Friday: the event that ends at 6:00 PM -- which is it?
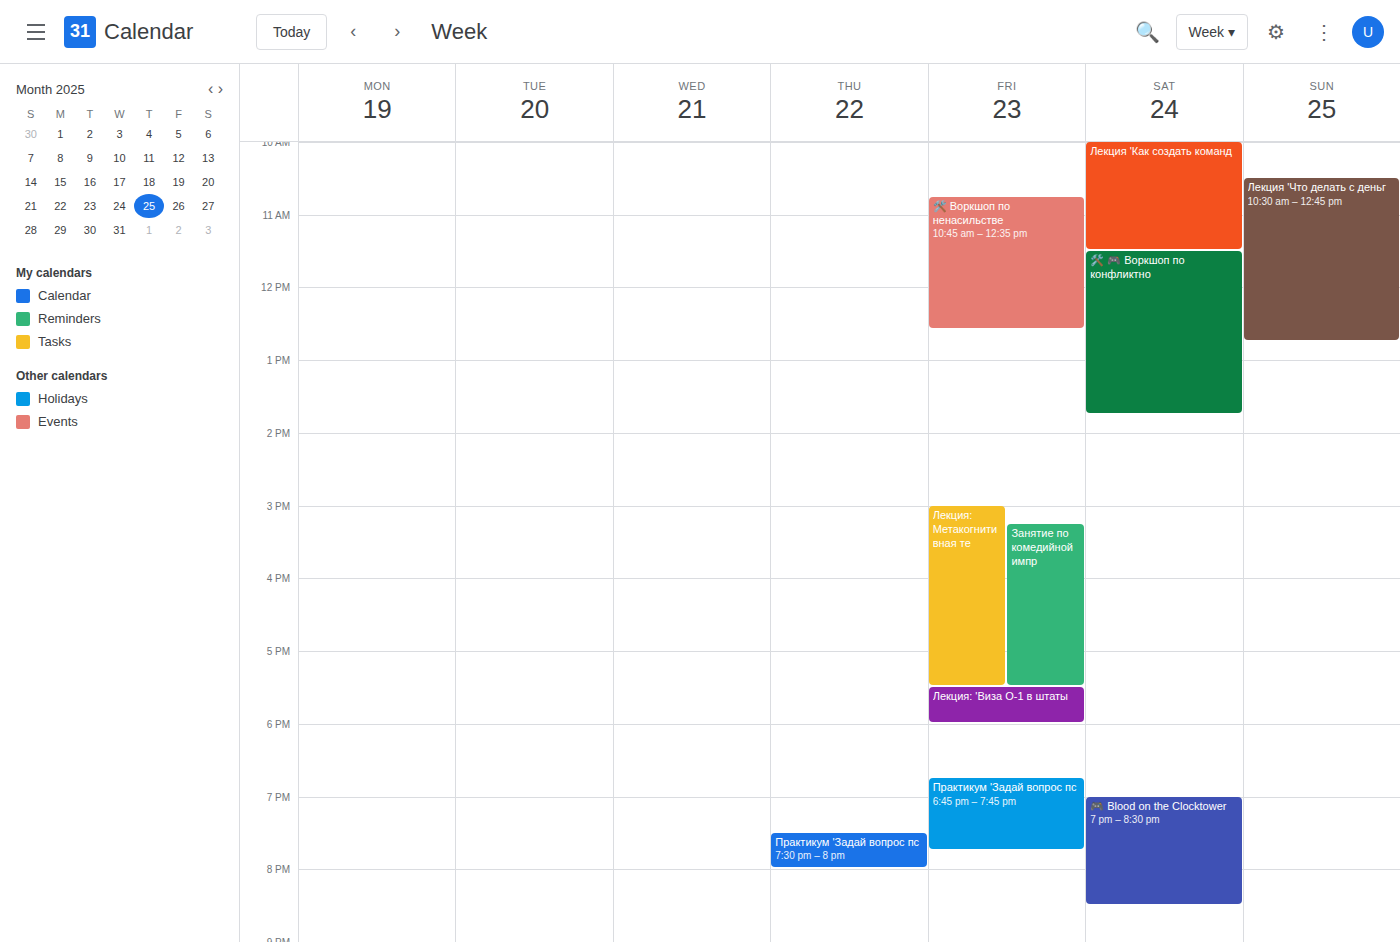
"Лекция: 'Виза О-1 в штаты"